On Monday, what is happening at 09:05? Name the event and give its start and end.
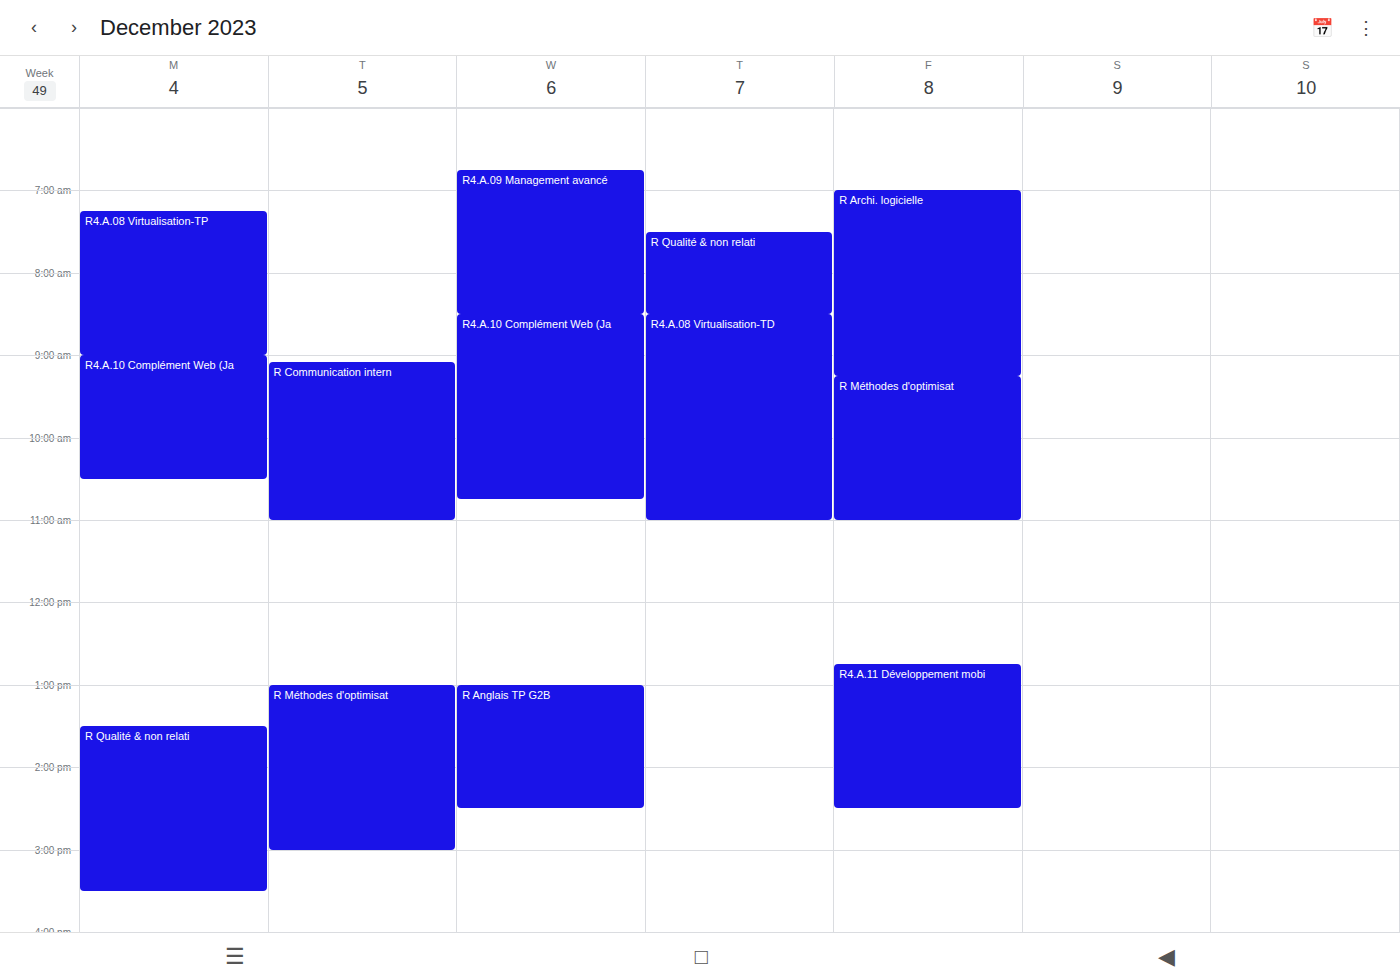
"R4.A.10 Complément Web (Ja", 09:00 to 10:30